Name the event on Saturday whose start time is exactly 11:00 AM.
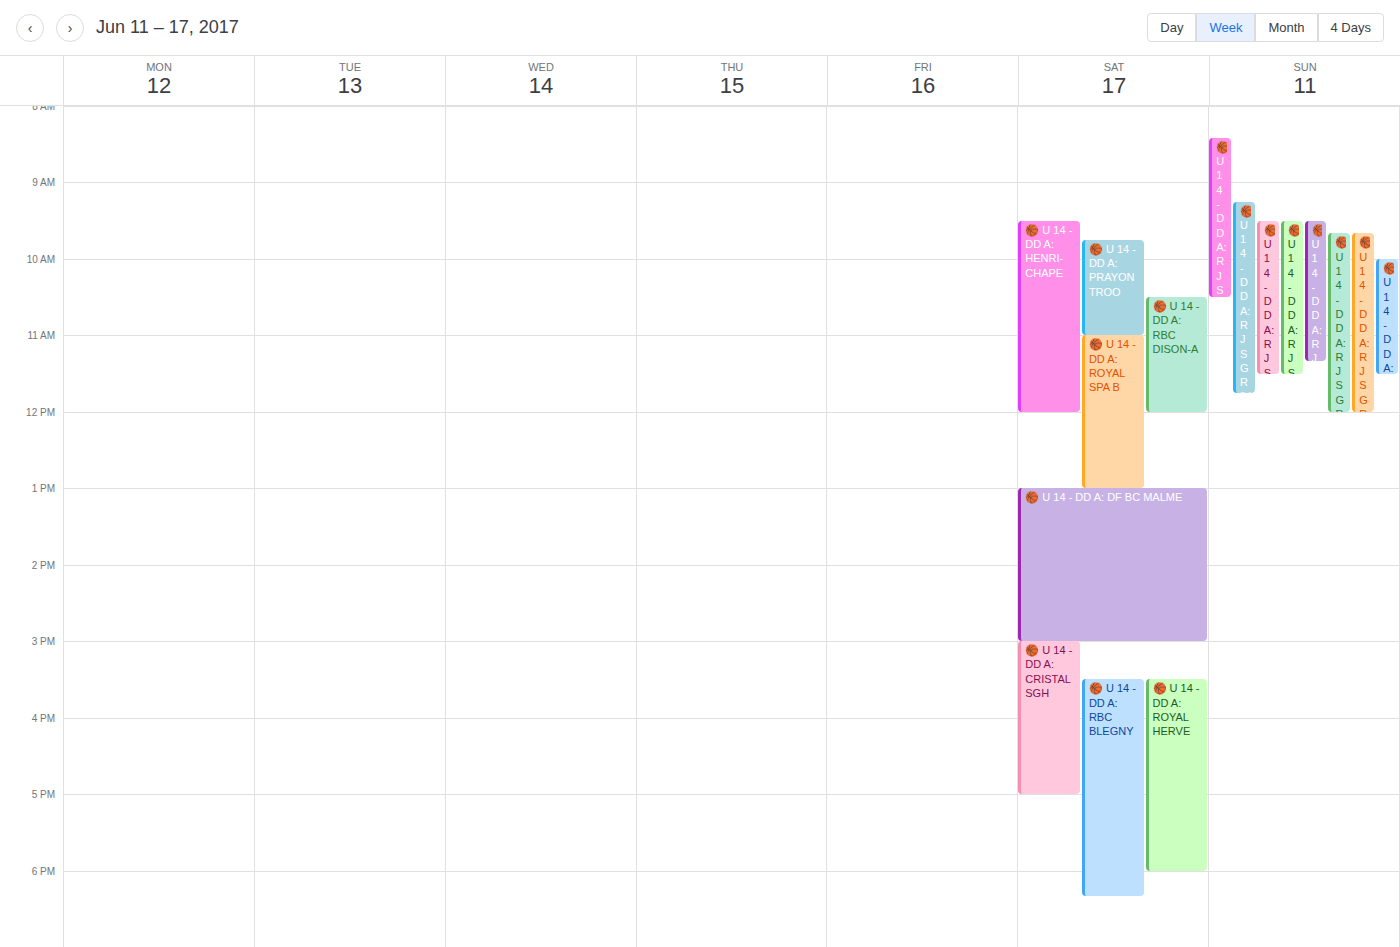
"🏀 U 14 - DD A: ROYAL SPA B"